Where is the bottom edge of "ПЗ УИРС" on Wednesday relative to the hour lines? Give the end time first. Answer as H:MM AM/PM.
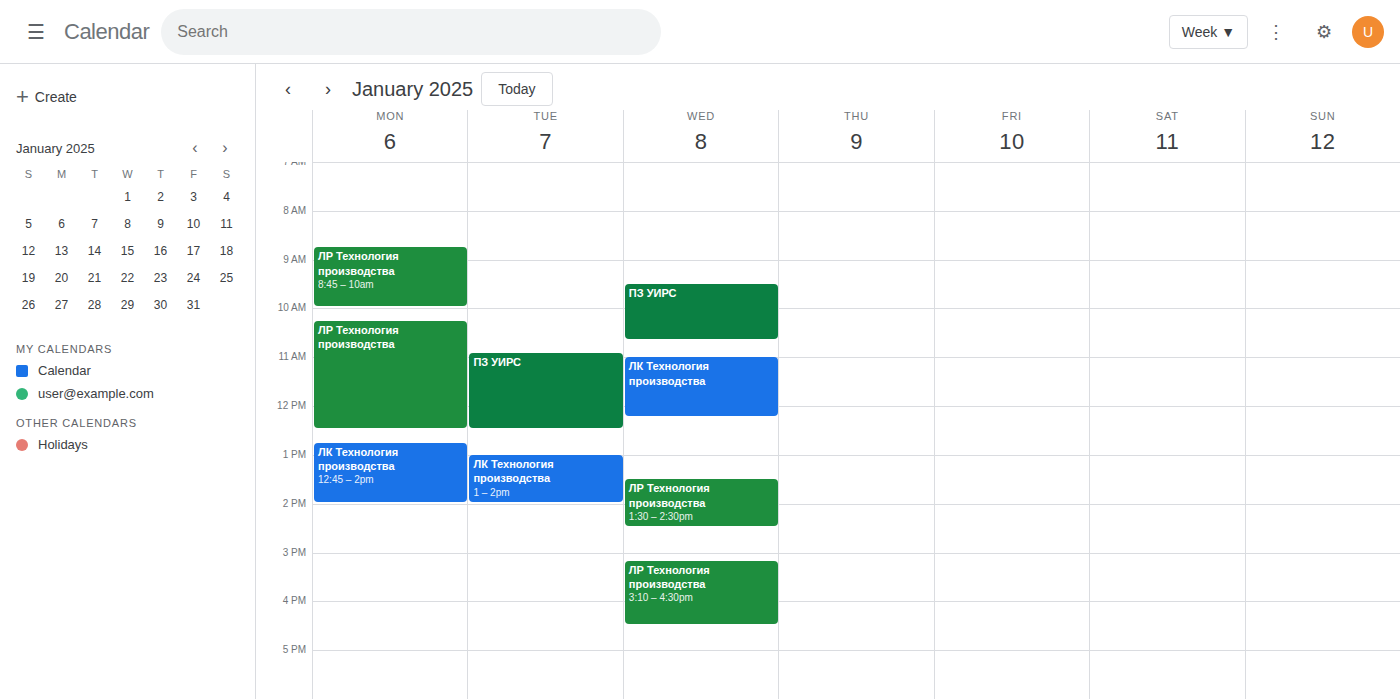
10:40 AM -- neither: 40 minutes below the 10 AM line and 20 minutes above the 11 AM line.